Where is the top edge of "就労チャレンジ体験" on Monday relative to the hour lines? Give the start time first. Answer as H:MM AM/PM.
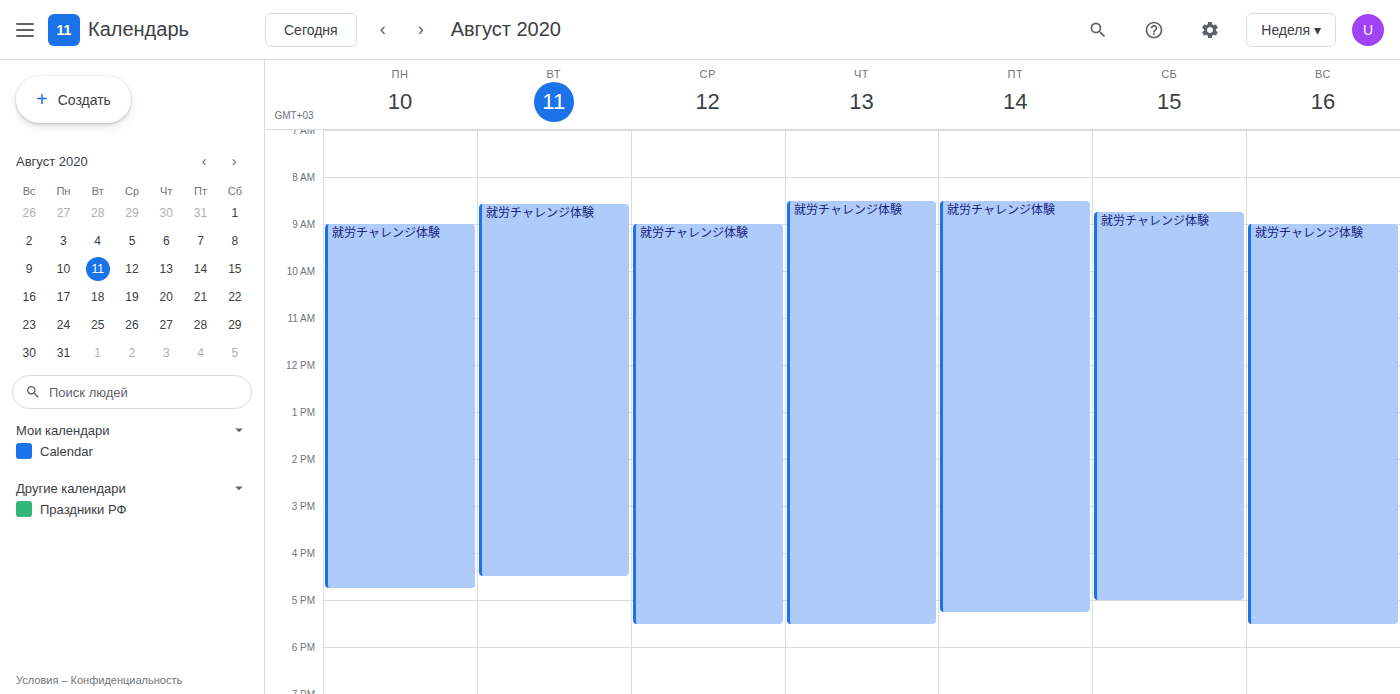
9:00 AM -- exactly on the 9 AM line.